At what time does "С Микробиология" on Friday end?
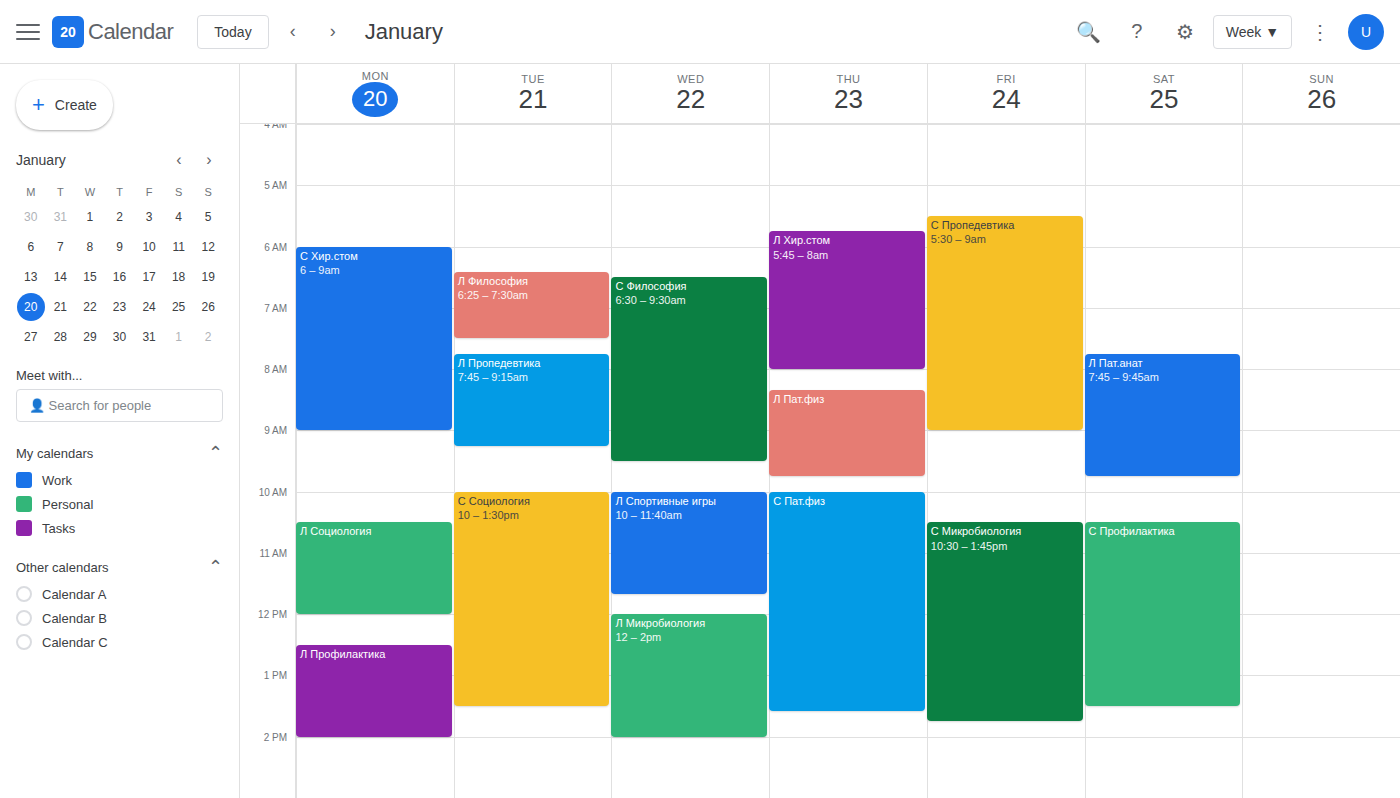
1:45 PM